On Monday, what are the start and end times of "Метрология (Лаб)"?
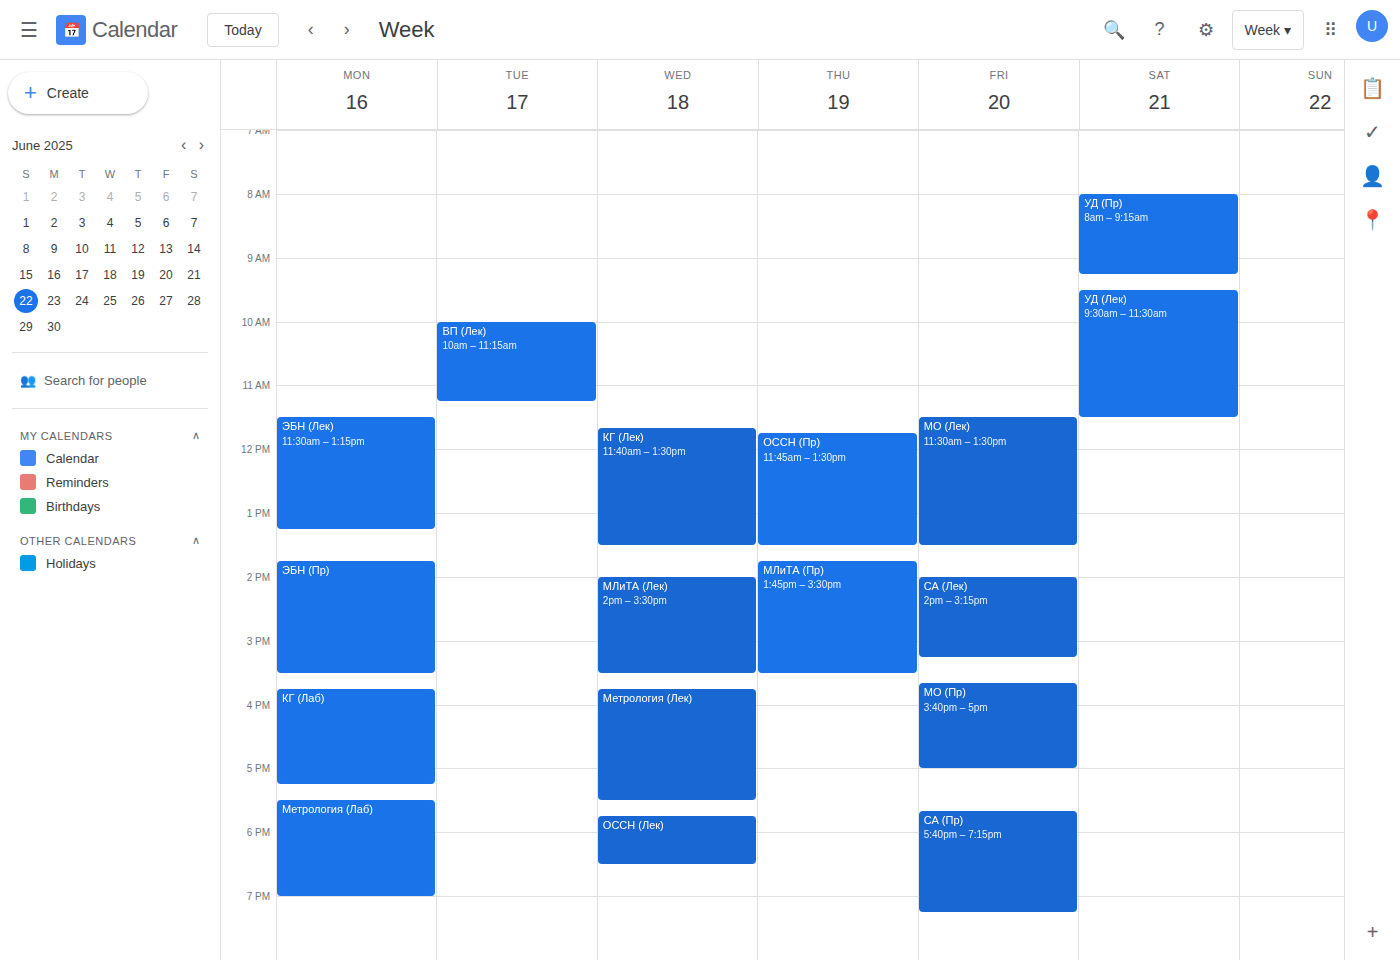
17:30 to 19:00